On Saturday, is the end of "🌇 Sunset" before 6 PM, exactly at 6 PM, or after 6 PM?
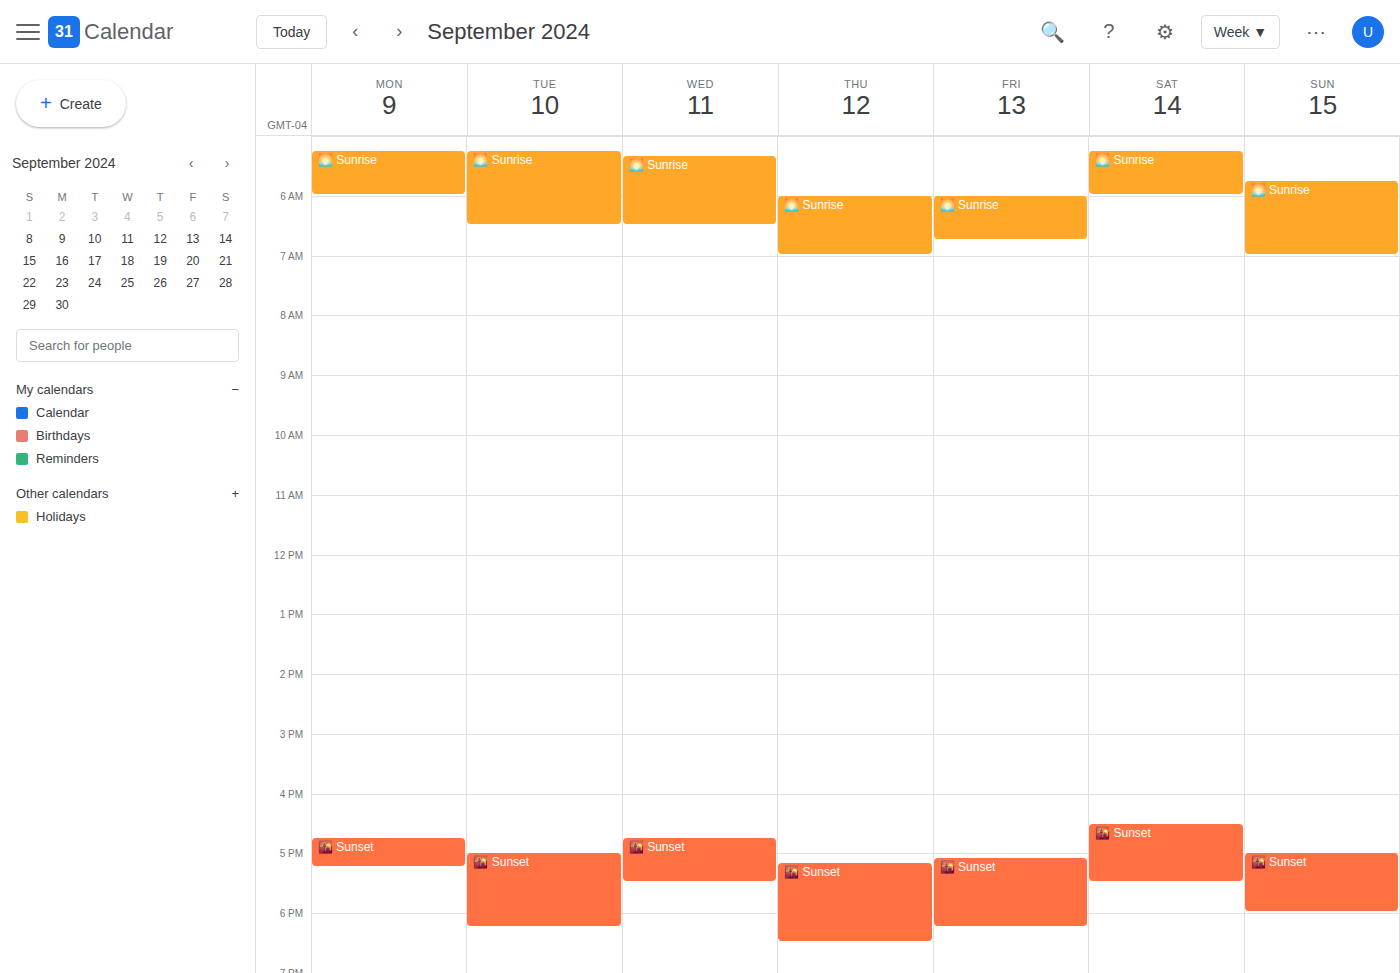
5:30 PM -- before 6 PM, 30 minutes above the 6 PM line.